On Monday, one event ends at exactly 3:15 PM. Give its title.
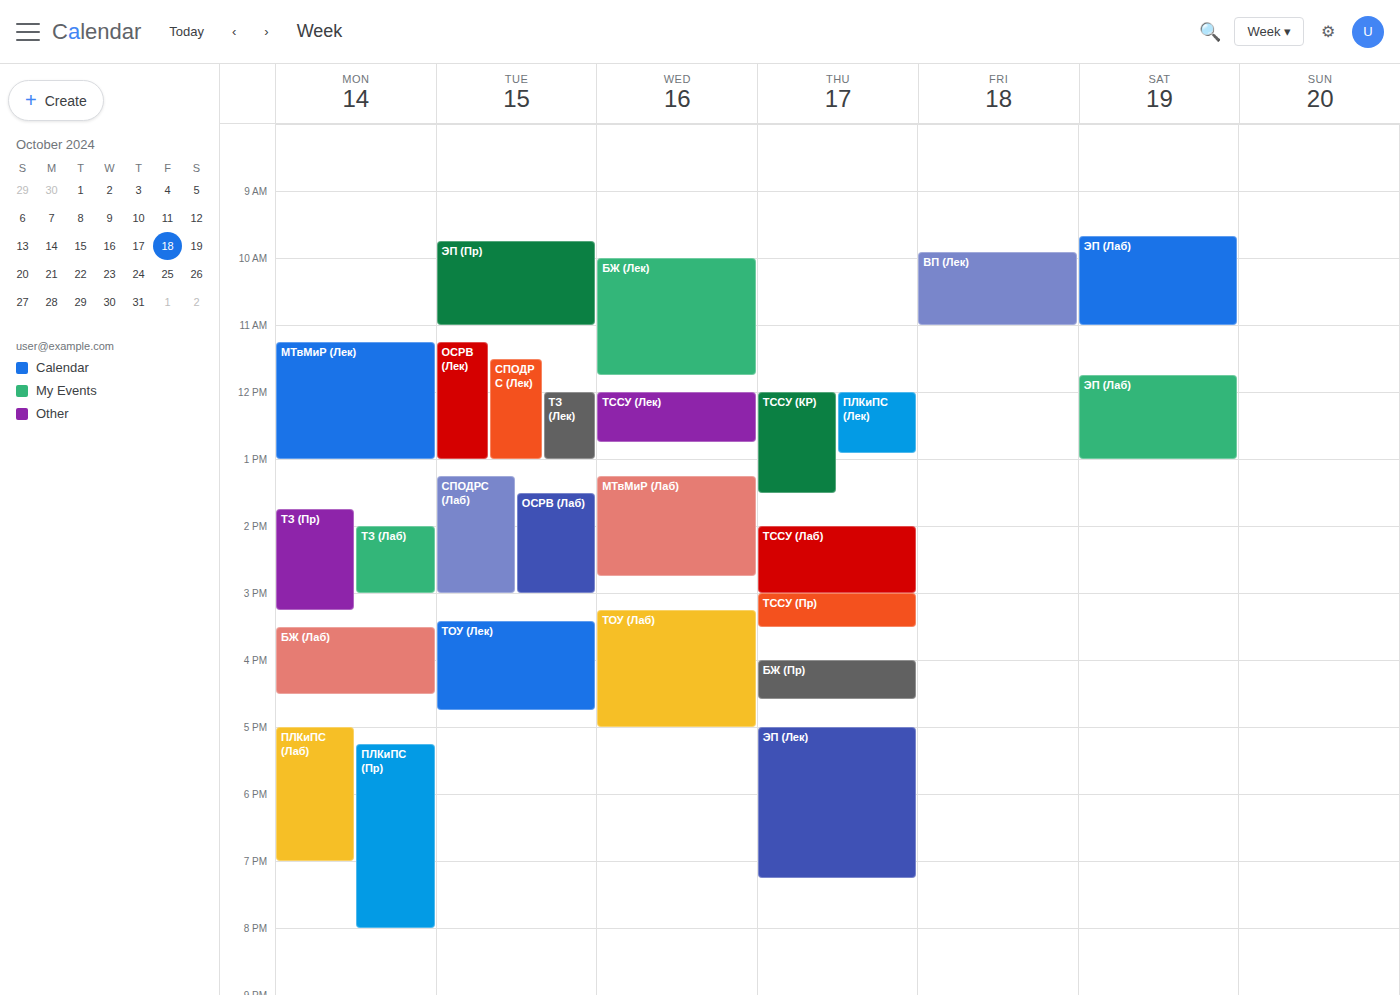
"ТЗ (Пр)"